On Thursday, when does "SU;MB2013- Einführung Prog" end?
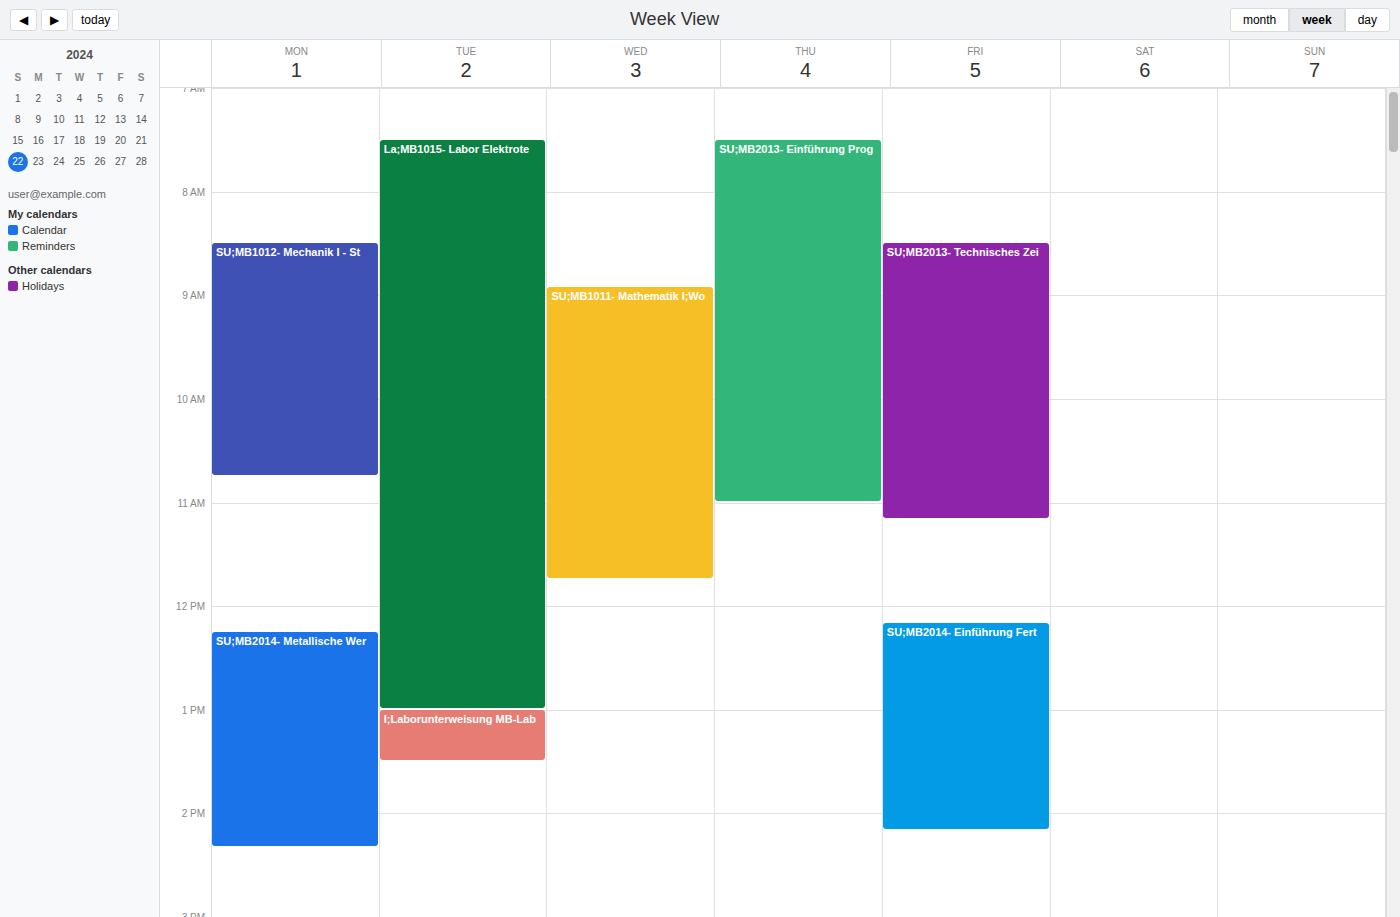
11:00 AM